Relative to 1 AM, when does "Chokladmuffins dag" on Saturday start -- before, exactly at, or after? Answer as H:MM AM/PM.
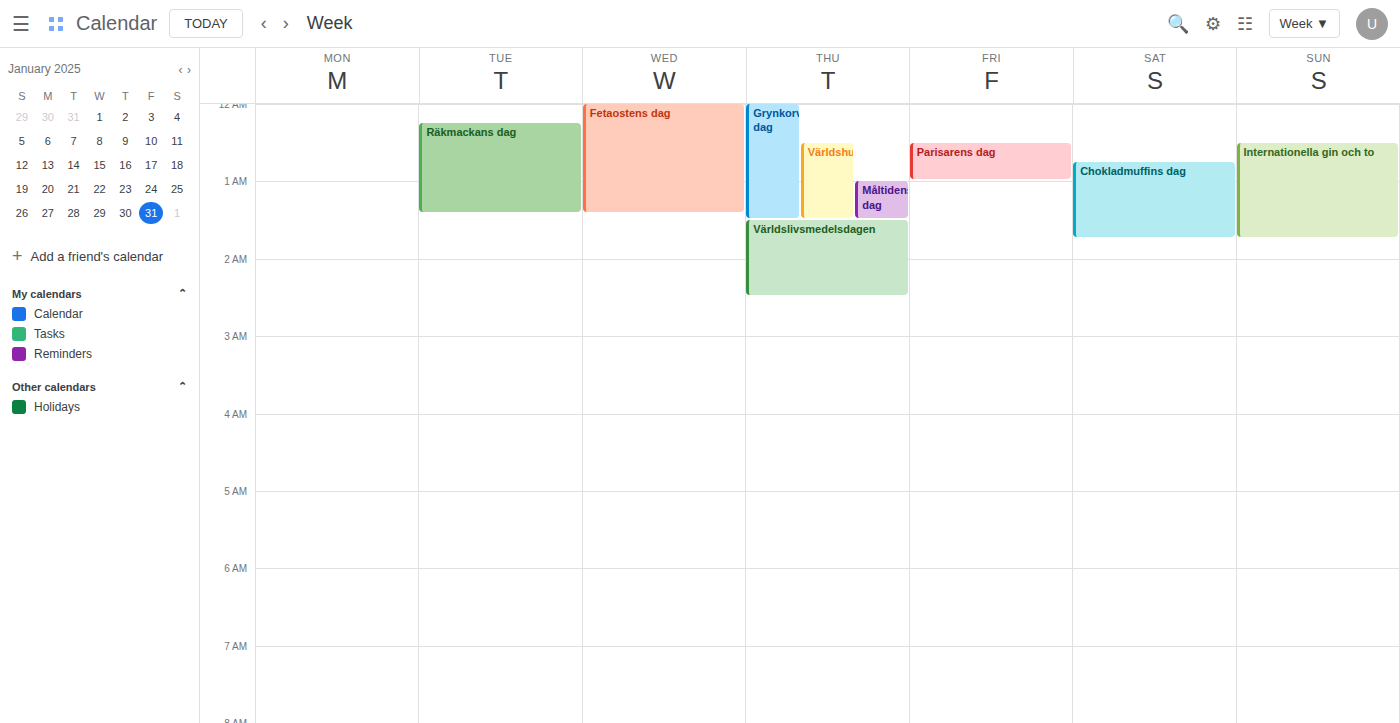
12:45 AM -- before 1 AM, 15 minutes above the 1 AM line.